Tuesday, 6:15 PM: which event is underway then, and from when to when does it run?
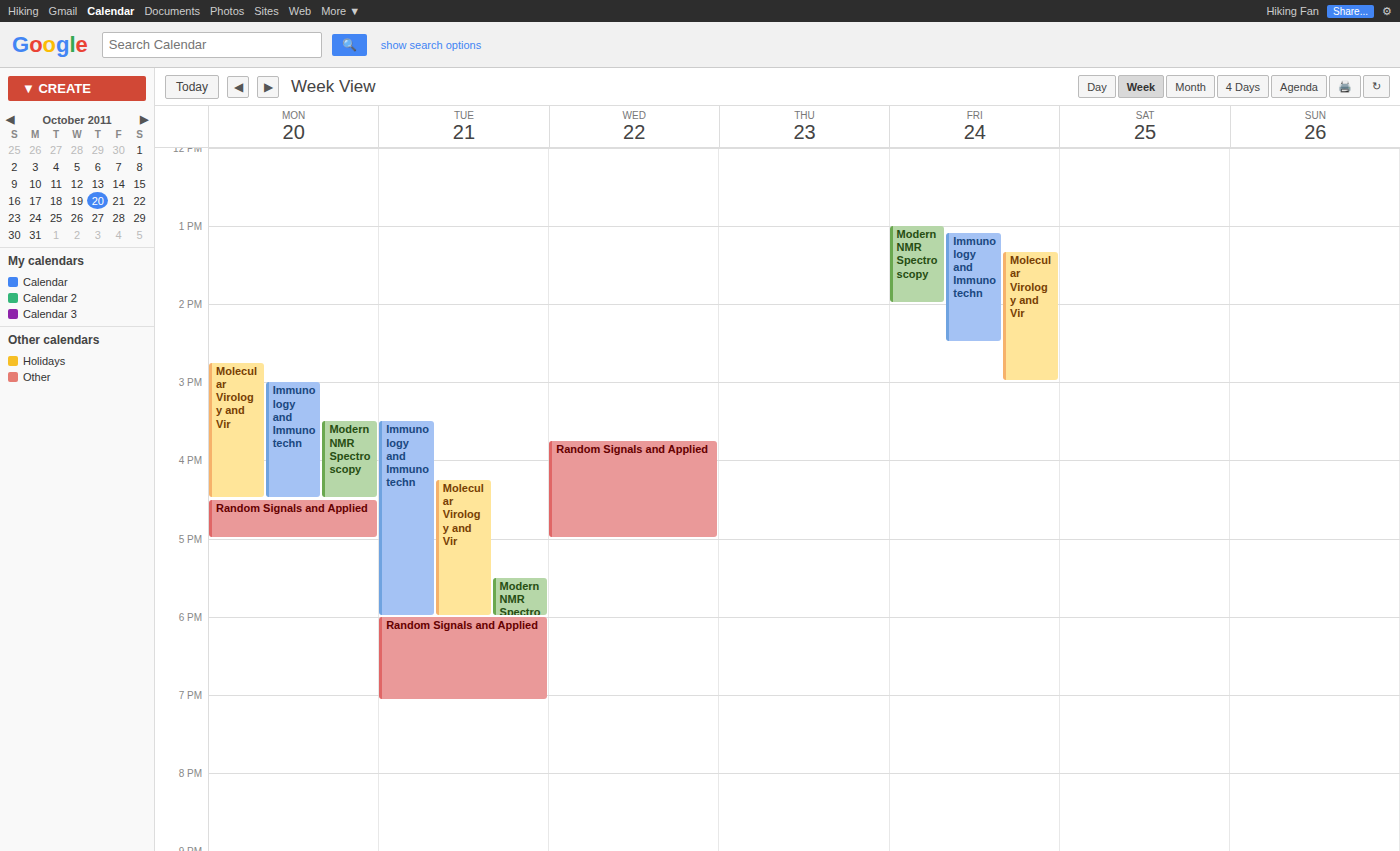
"Random Signals and Applied", 6:00 PM to 7:05 PM